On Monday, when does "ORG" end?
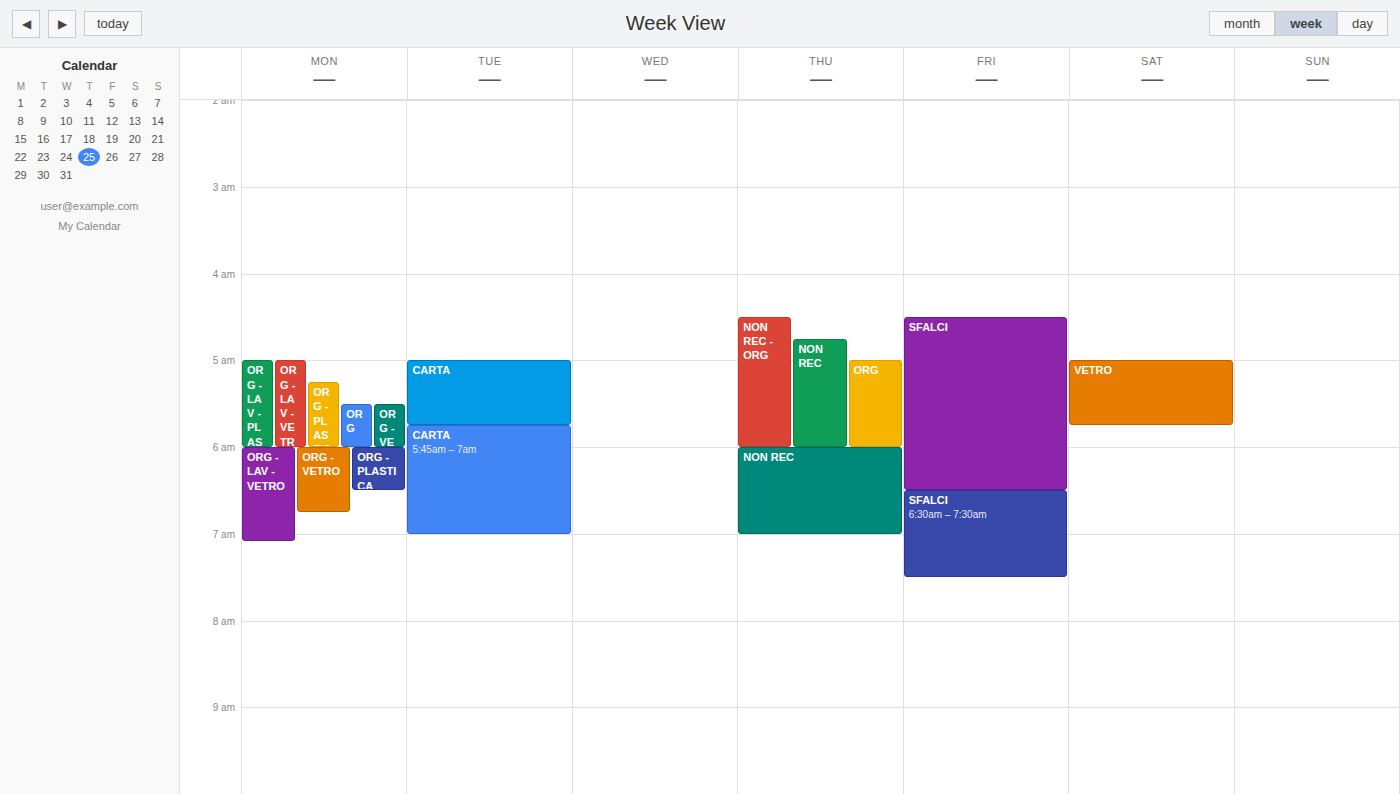
6:00 AM